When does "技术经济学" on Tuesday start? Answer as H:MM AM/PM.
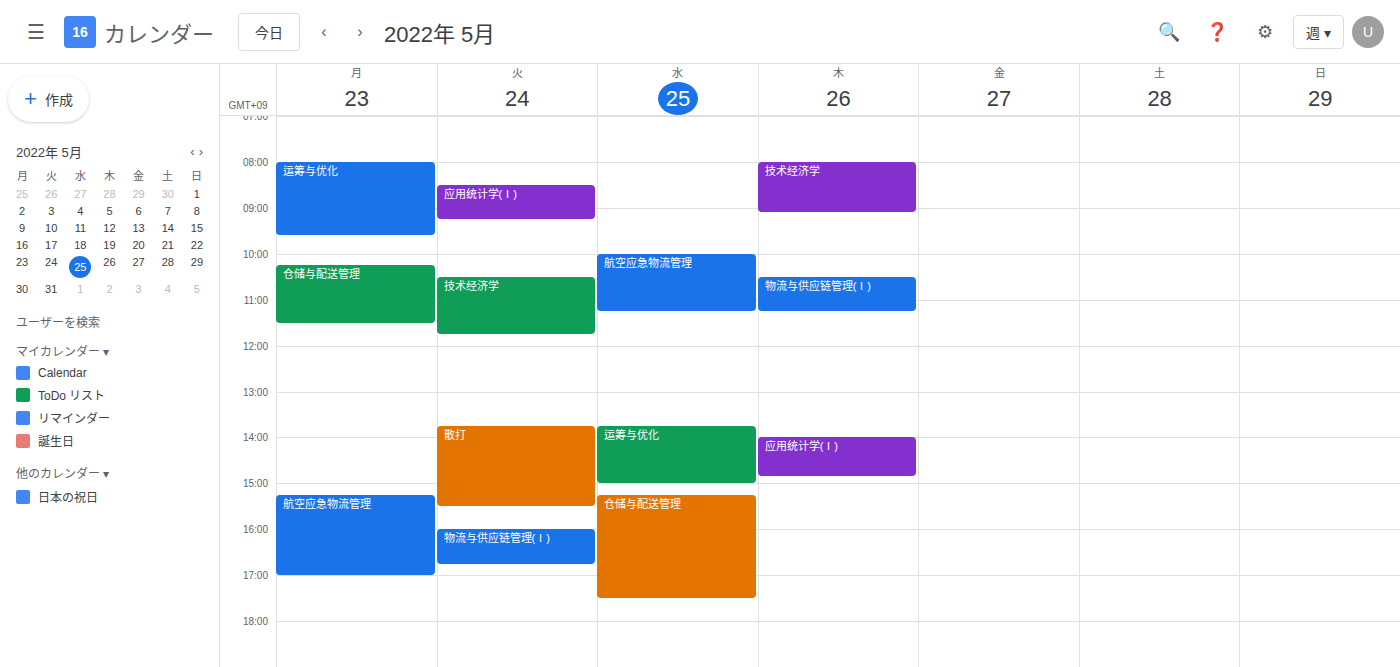
10:30 AM